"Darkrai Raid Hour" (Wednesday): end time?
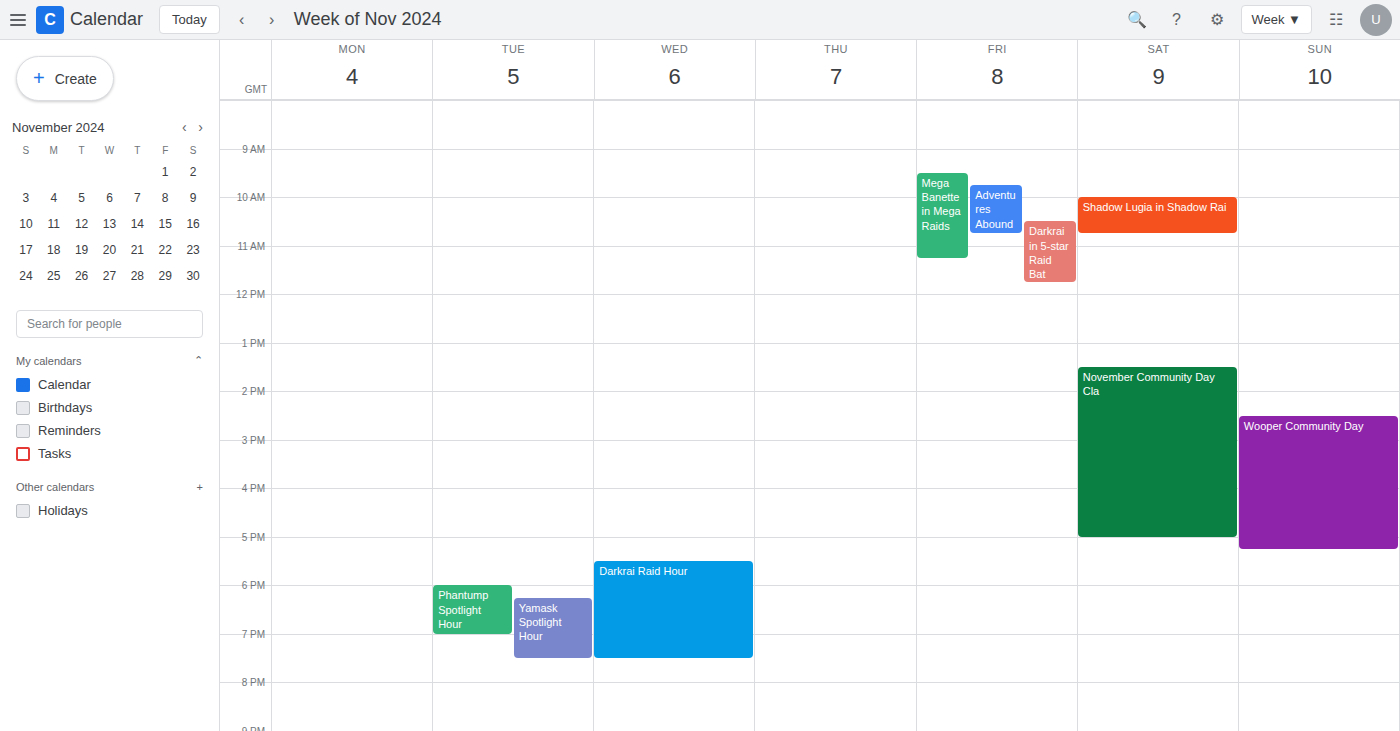
7:30 PM